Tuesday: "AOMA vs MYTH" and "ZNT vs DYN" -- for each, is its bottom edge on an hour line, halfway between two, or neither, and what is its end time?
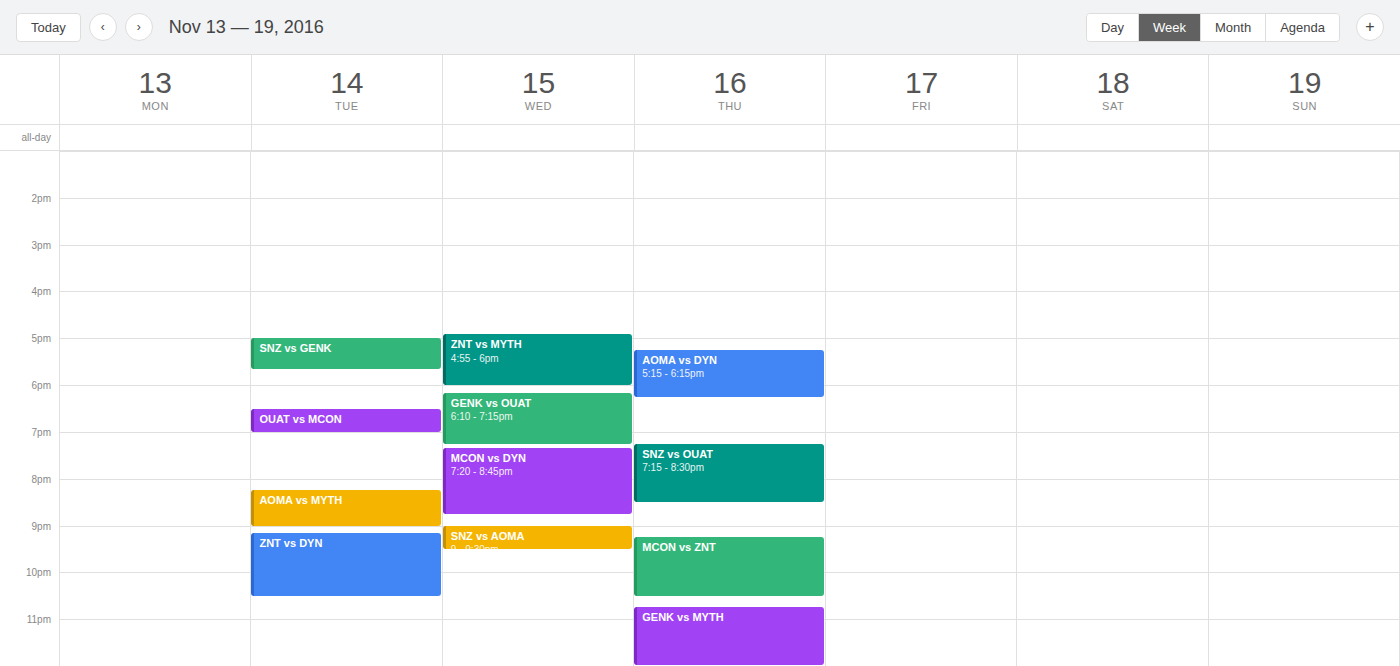
"AOMA vs MYTH": 9:00 PM, exactly on the 9 PM line. "ZNT vs DYN": 10:30 PM, halfway between the 10 PM and 11 PM lines.